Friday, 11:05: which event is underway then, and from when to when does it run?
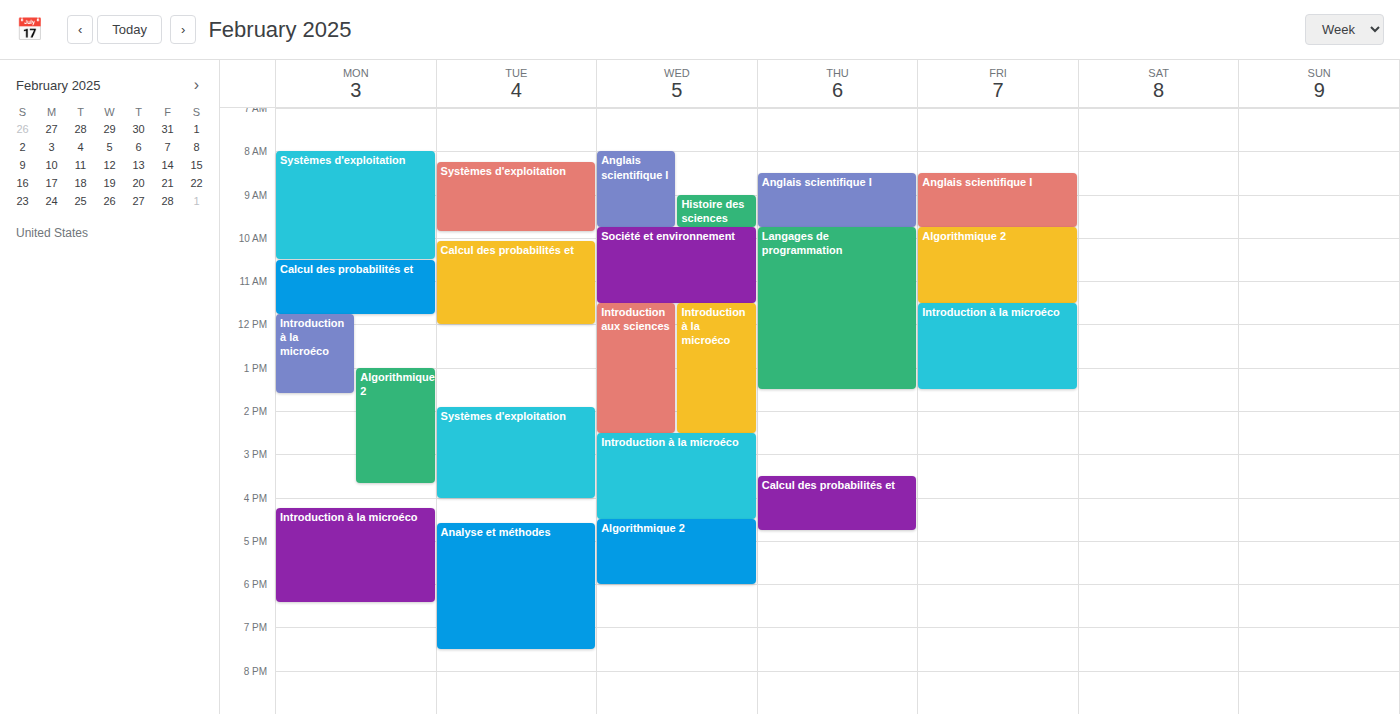
"Algorithmique 2", 09:45 to 11:30